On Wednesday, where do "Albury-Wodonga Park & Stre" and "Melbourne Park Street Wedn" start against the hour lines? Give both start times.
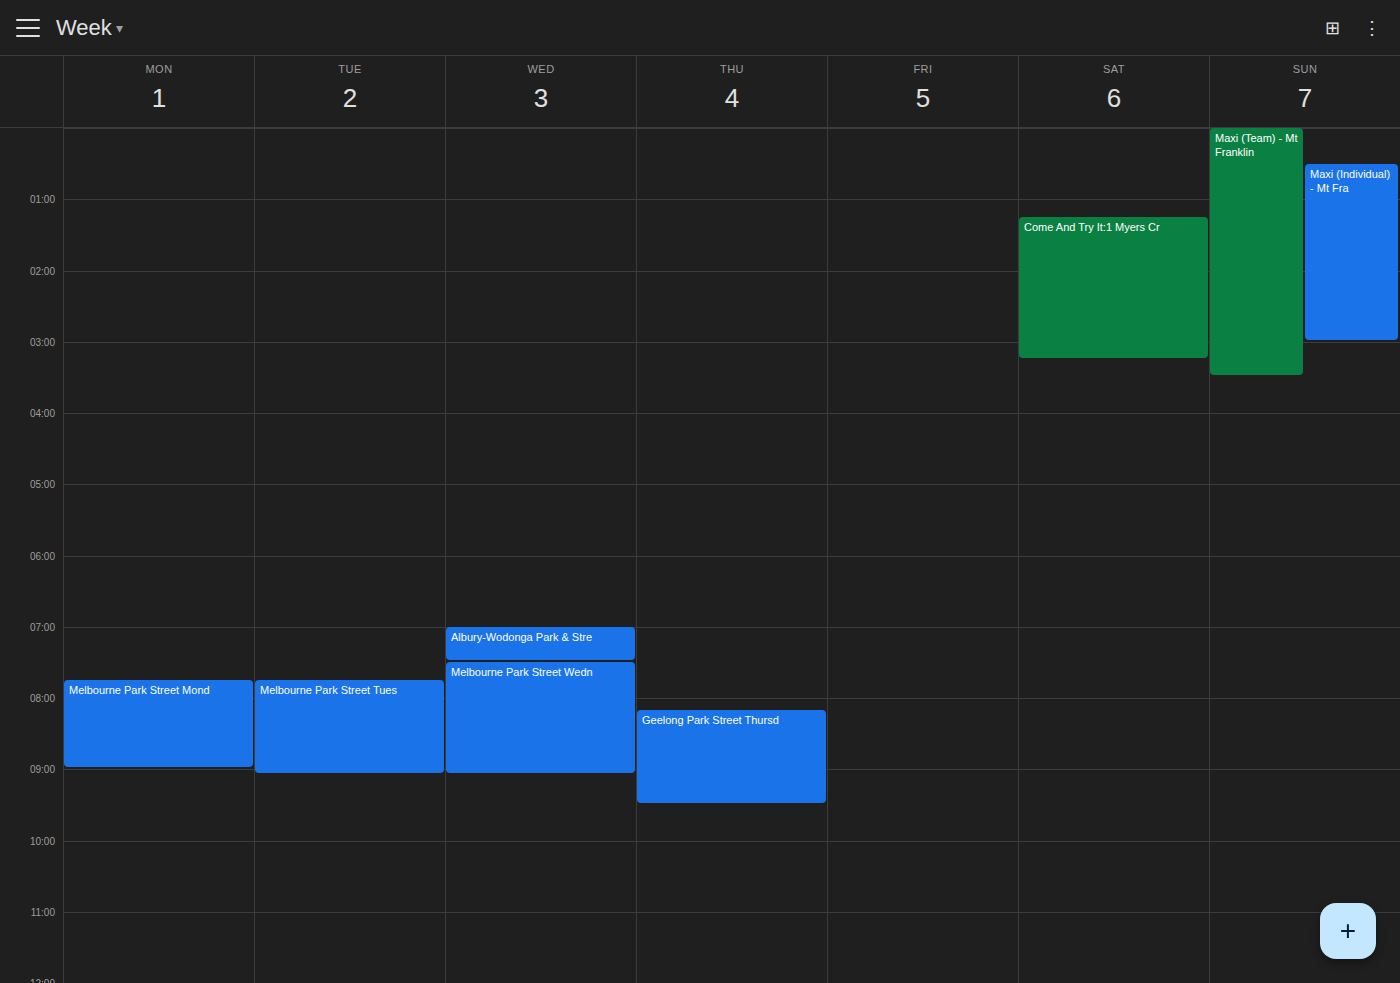
"Albury-Wodonga Park & Stre": 7:00 AM, exactly on the 7 AM line. "Melbourne Park Street Wedn": 7:30 AM, halfway between the 7 AM and 8 AM lines.